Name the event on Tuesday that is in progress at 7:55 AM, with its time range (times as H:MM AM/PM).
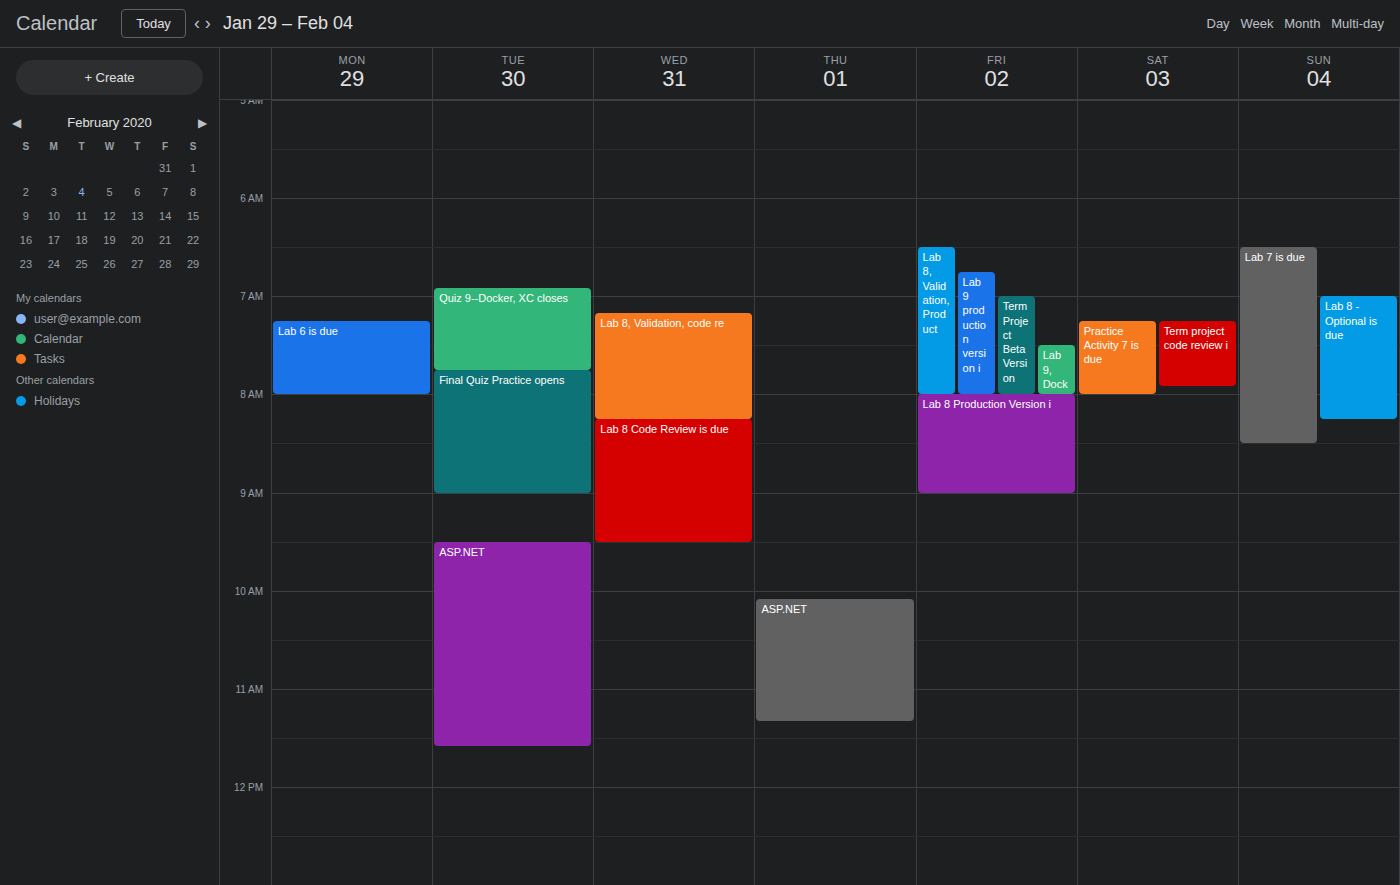
"Final Quiz Practice opens", 7:45 AM to 9:00 AM